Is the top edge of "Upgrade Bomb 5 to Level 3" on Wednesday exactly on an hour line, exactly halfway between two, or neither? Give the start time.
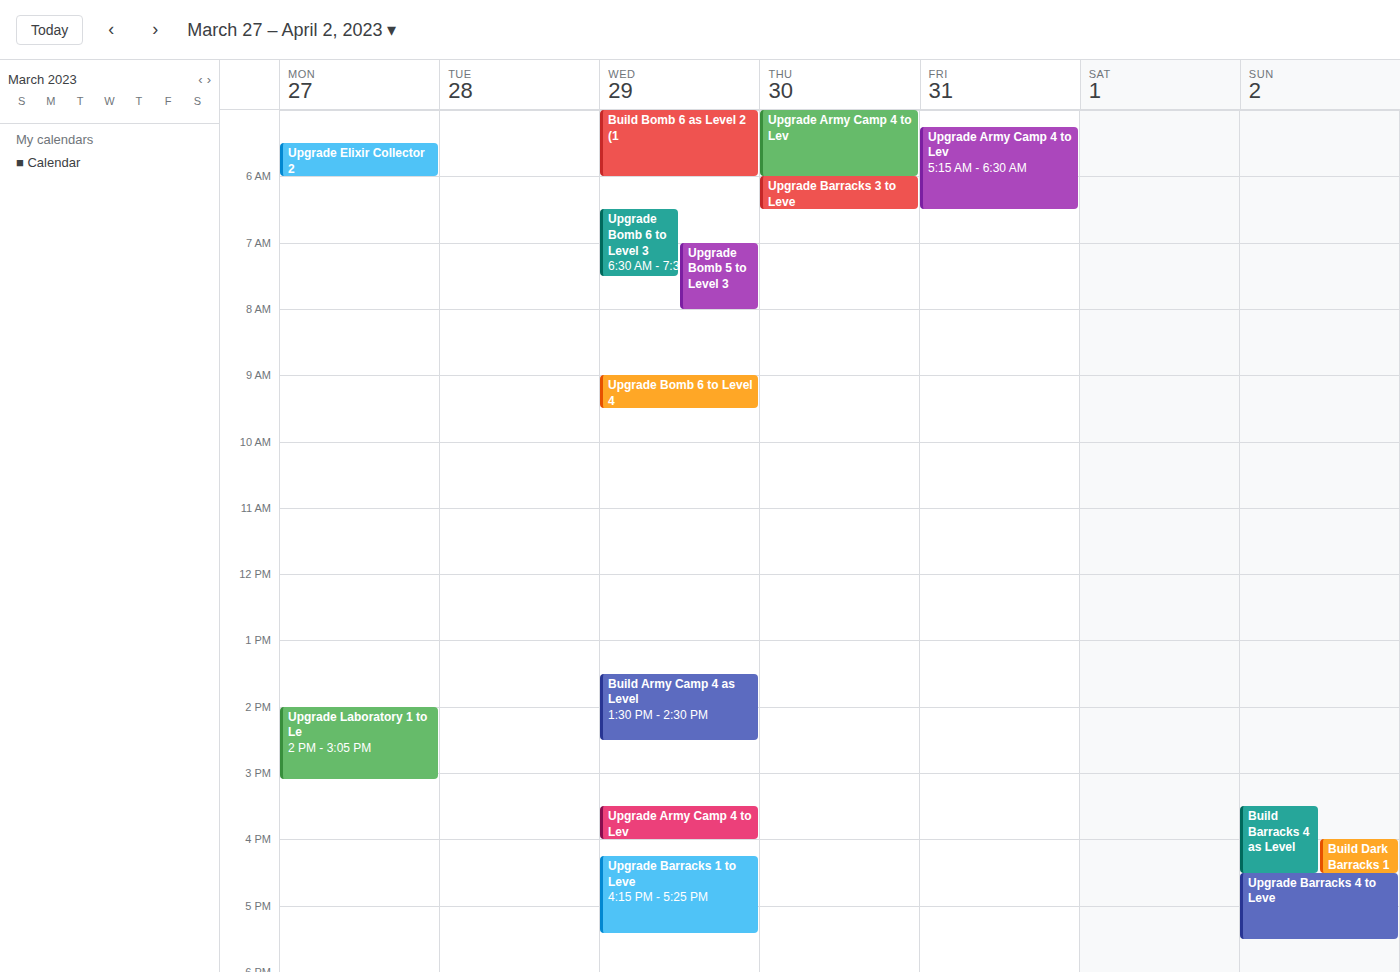
07:00 -- exactly on the 07:00 line.